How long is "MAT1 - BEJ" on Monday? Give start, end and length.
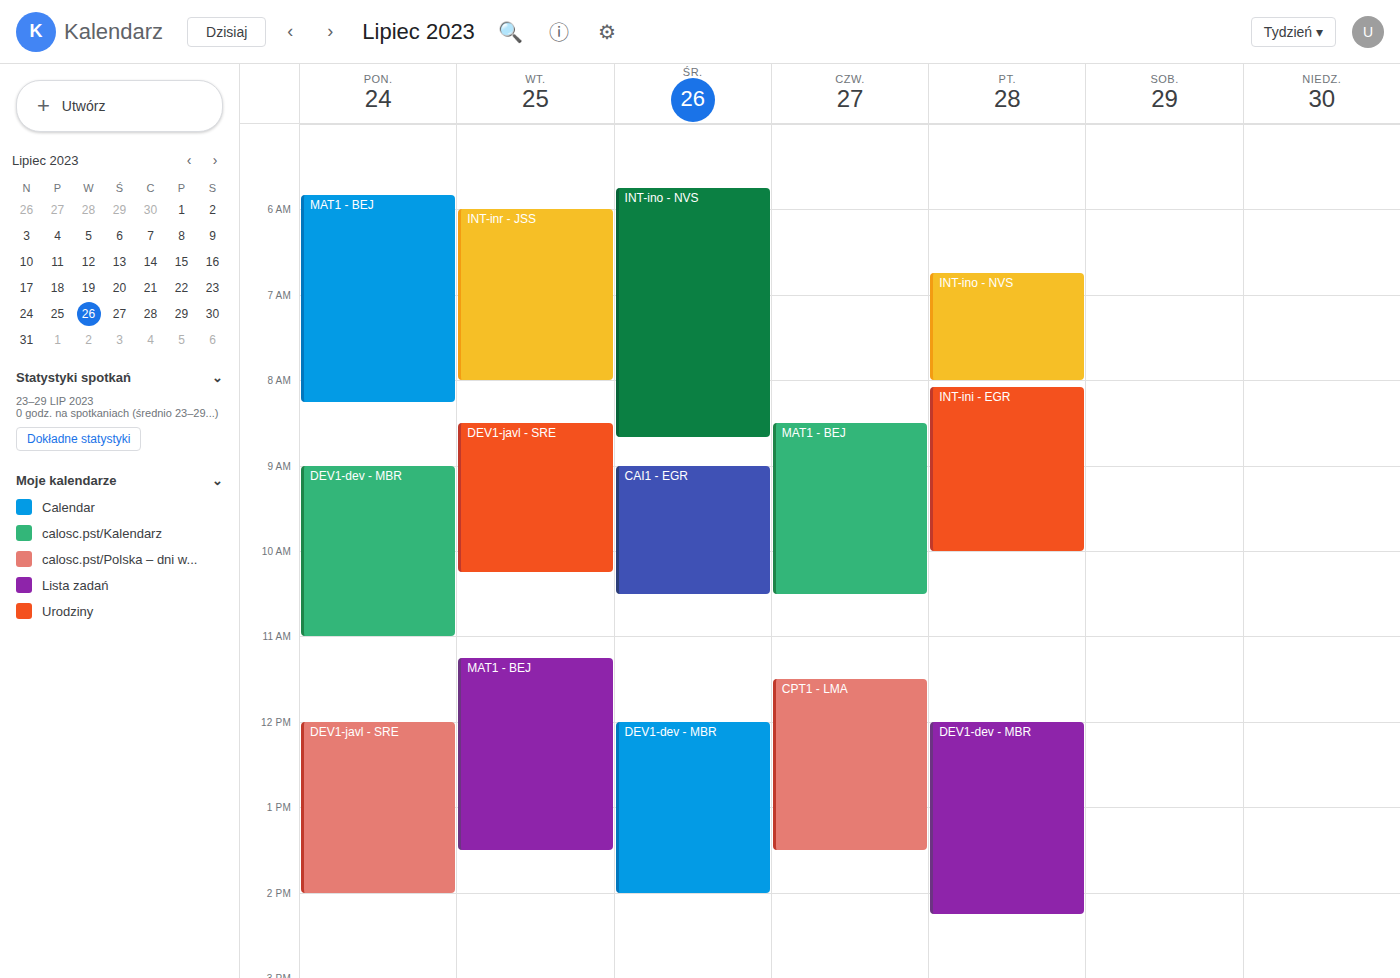
5:50 AM to 8:15 AM, 2 hours 25 minutes